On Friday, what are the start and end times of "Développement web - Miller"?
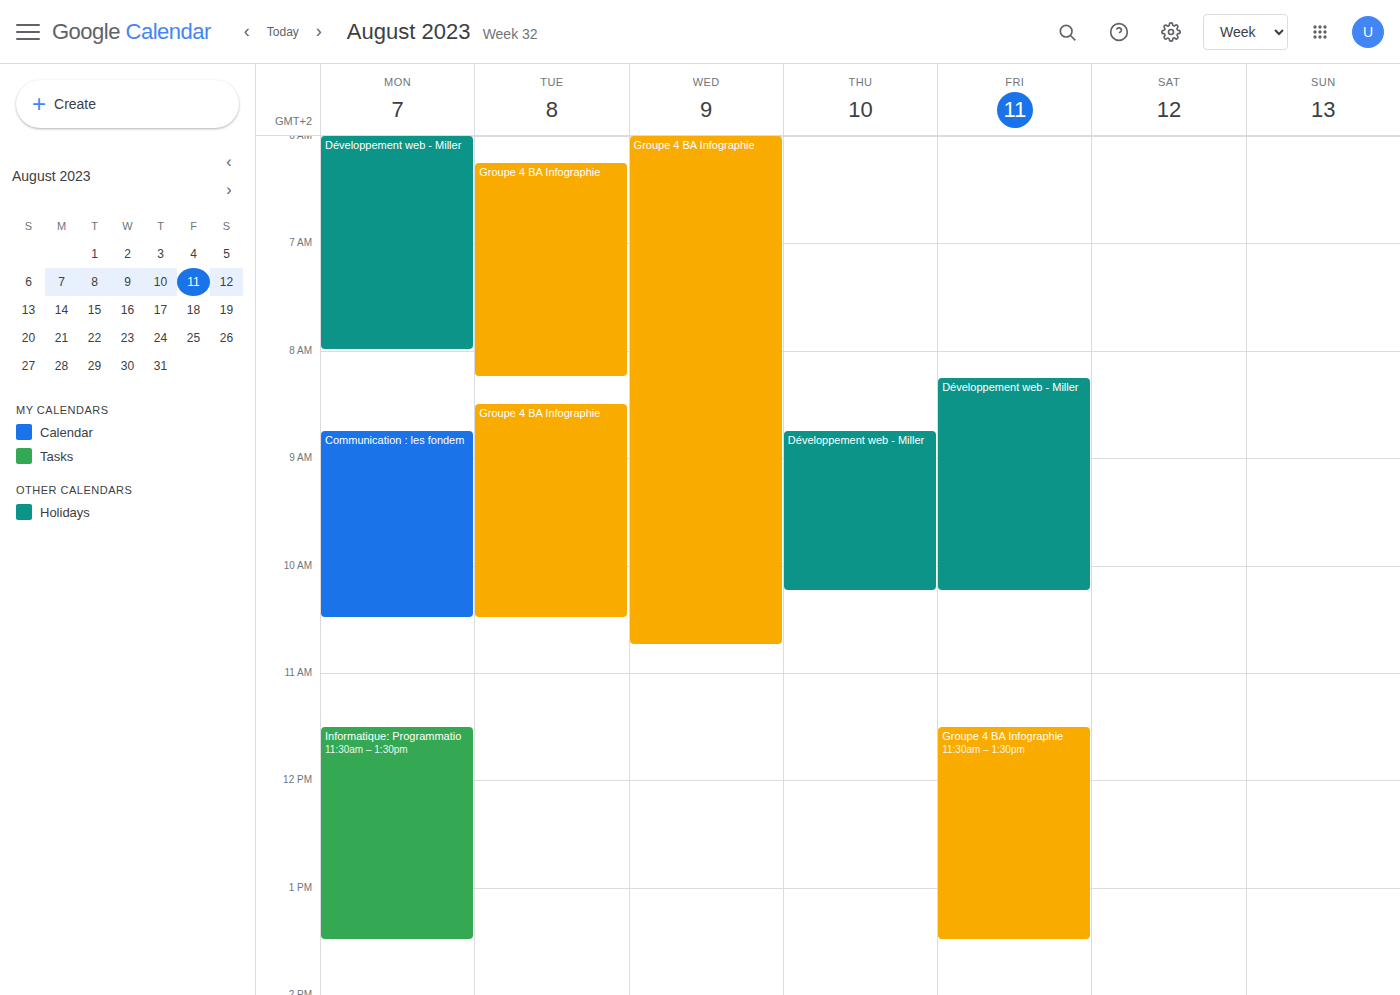
8:15 AM to 10:15 AM